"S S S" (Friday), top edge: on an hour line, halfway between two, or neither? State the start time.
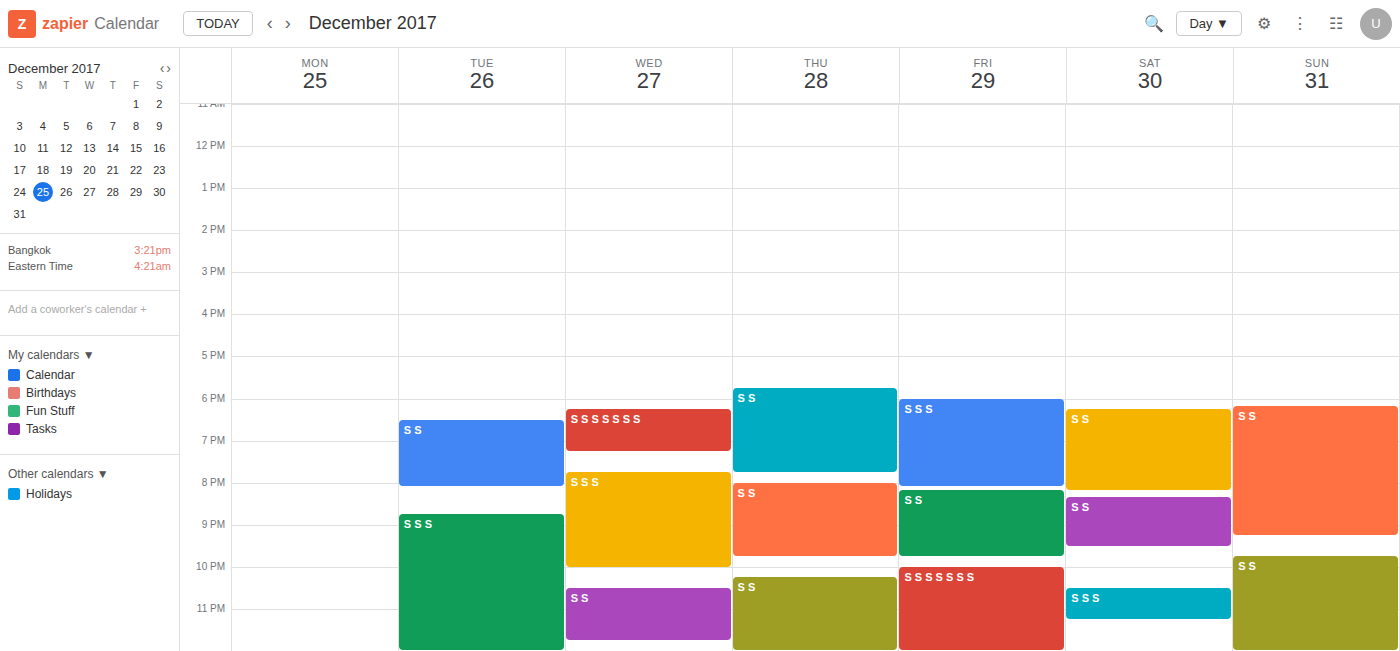
18:00 -- exactly on the 18:00 line.